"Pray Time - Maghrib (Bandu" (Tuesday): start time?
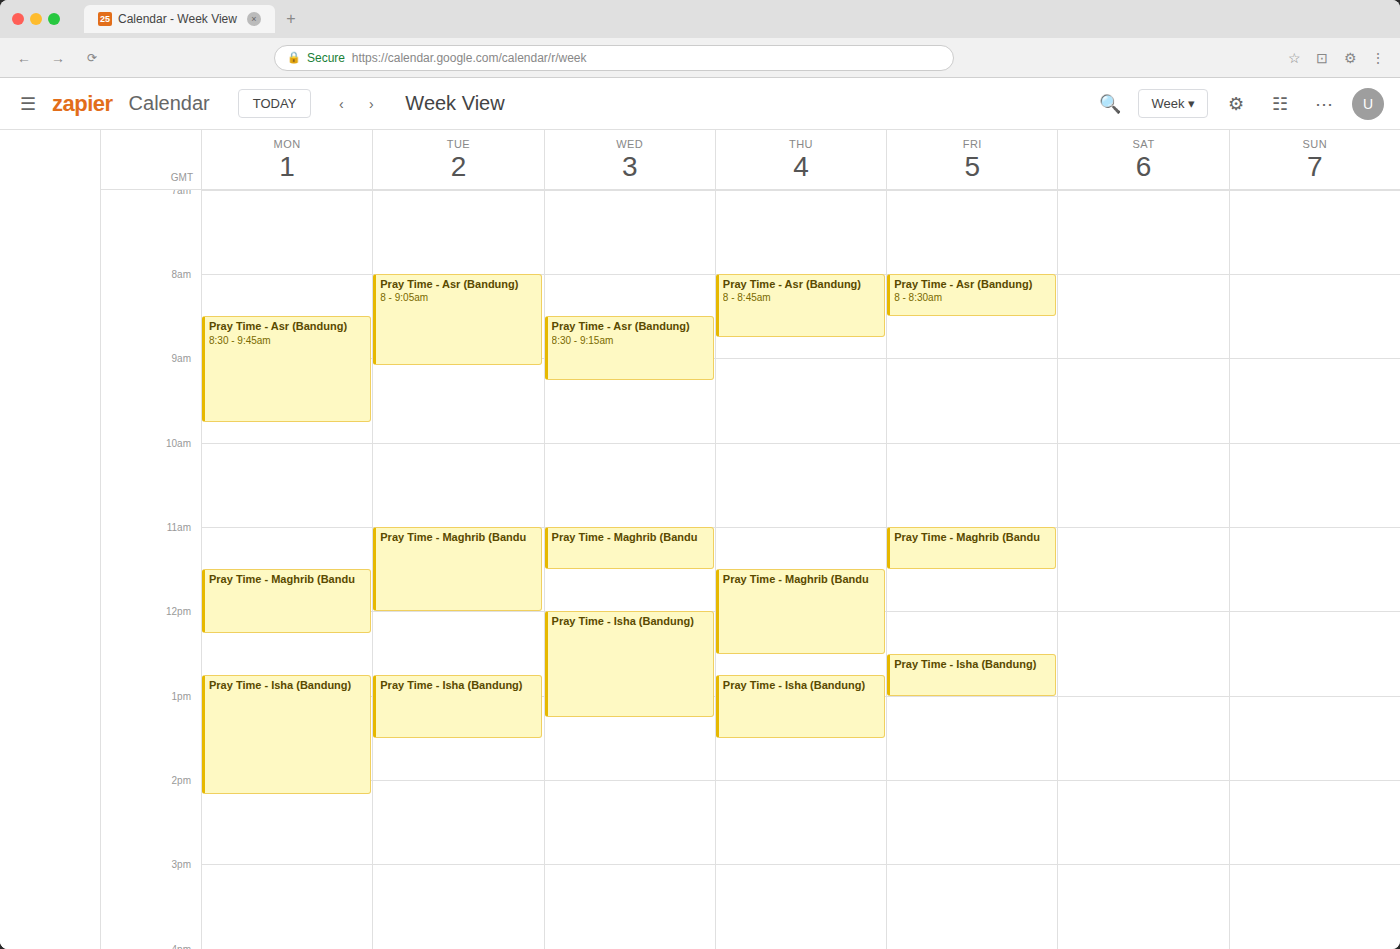
11:00 AM